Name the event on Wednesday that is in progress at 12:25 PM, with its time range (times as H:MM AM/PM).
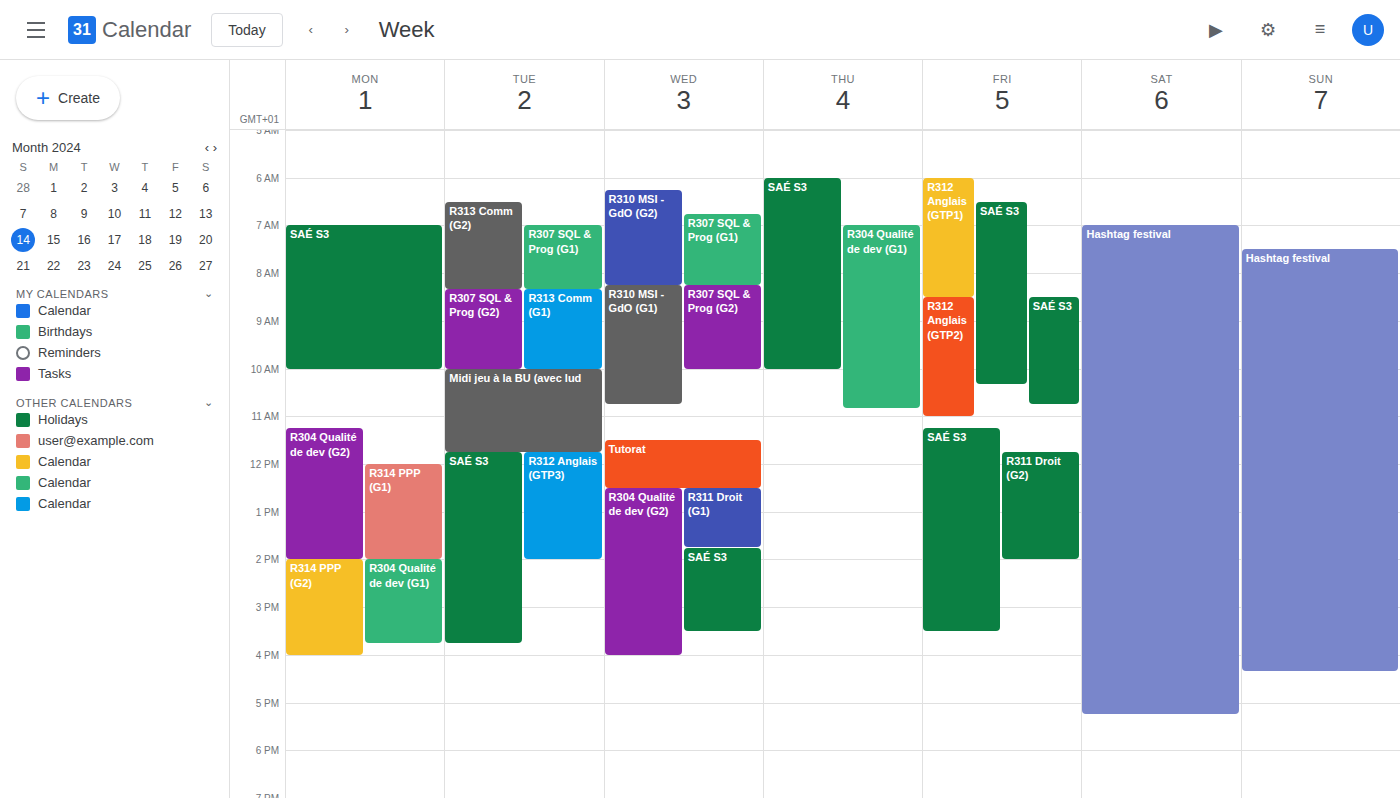
"Tutorat", 11:30 AM to 12:30 PM